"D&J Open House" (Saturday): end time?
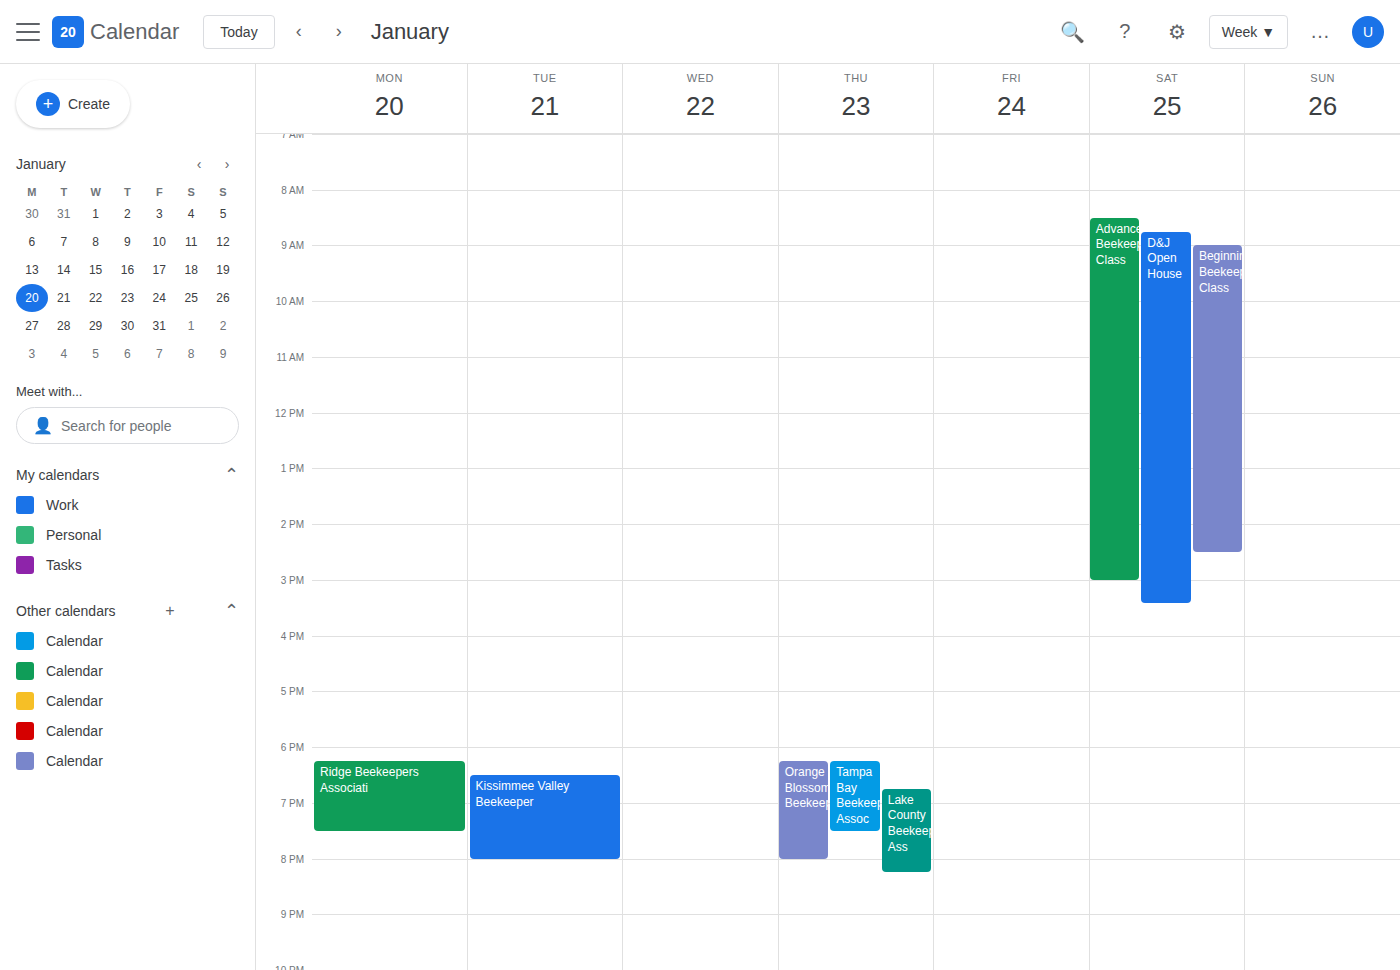
3:25 PM